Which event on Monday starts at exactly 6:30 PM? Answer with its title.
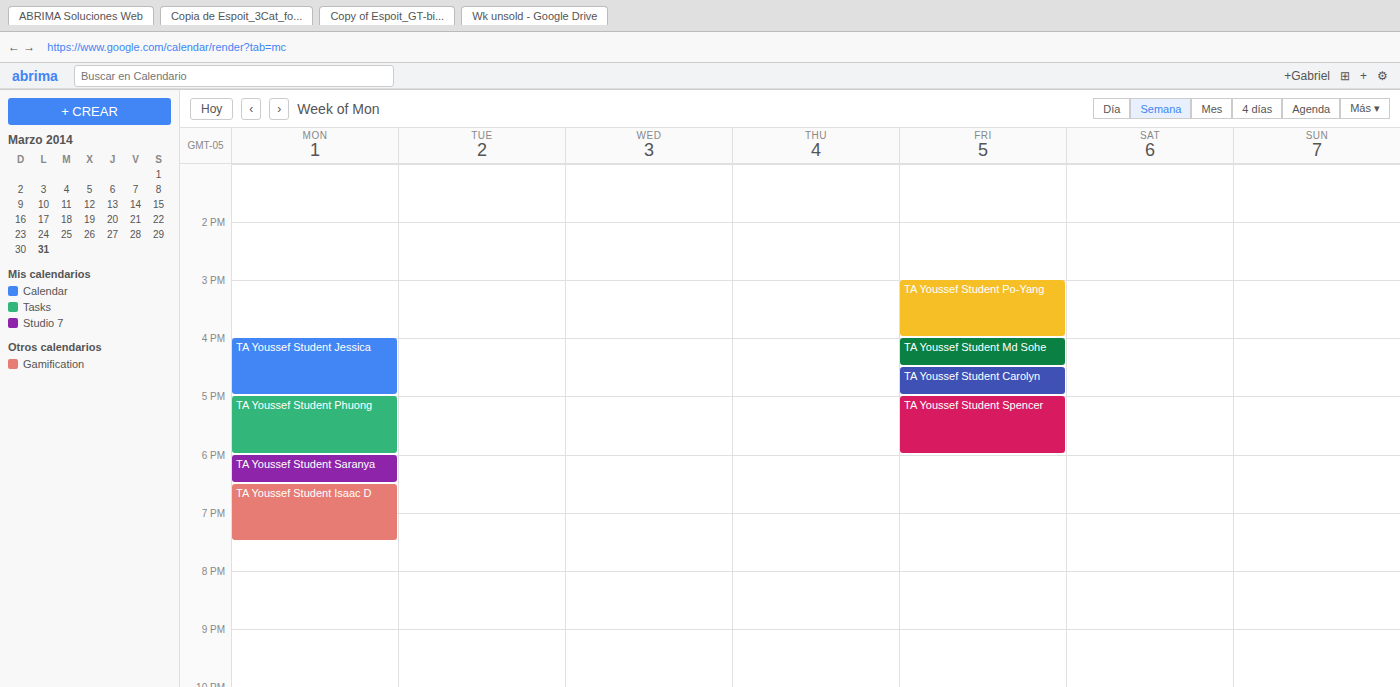
"TA Youssef Student Isaac D"